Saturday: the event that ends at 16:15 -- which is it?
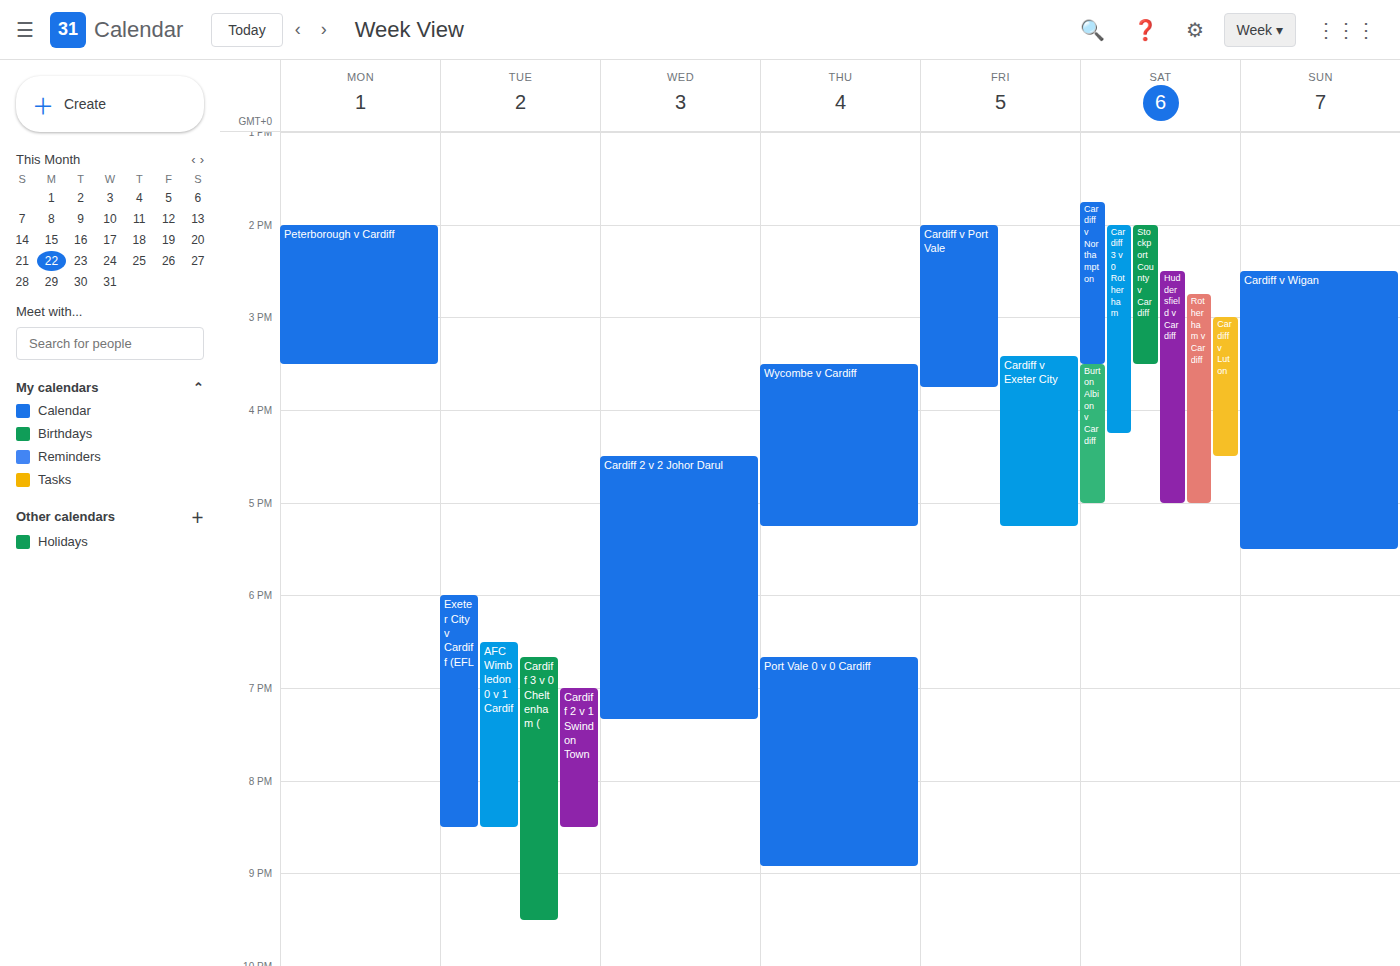
"Cardiff 3 v 0 Rotherham"